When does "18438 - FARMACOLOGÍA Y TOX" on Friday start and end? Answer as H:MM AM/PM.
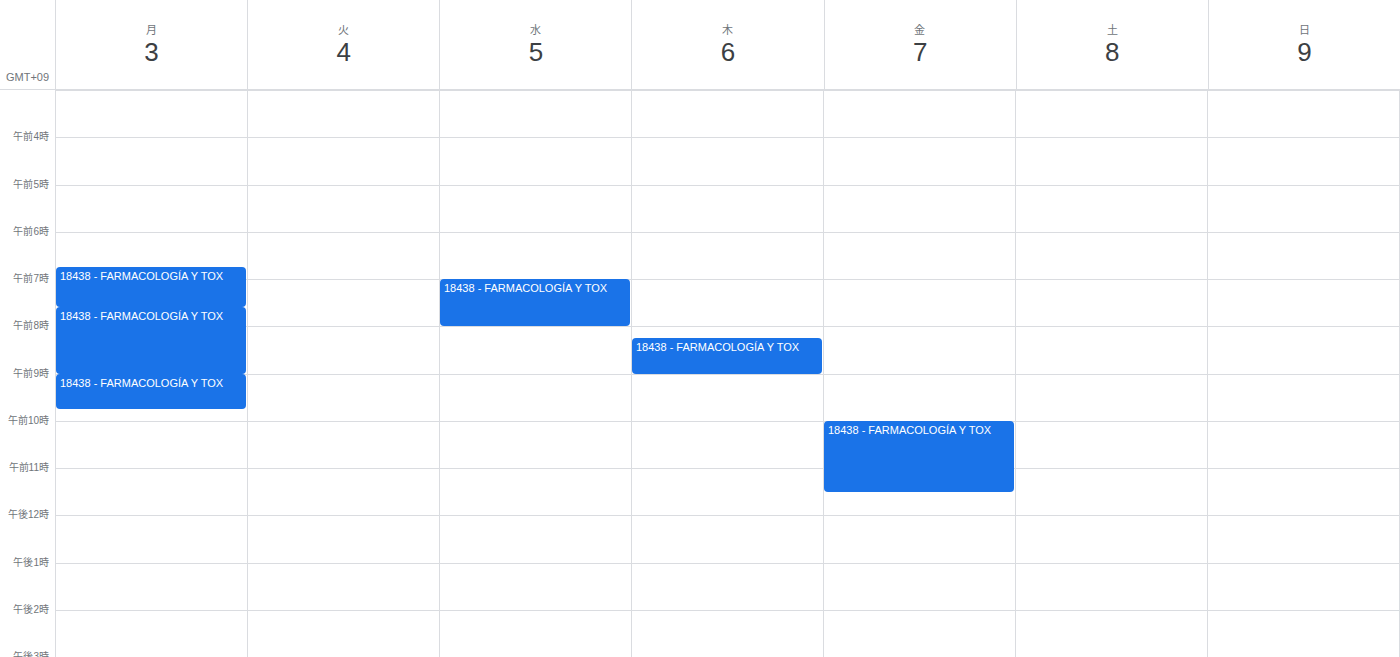
10:00 AM to 11:30 AM